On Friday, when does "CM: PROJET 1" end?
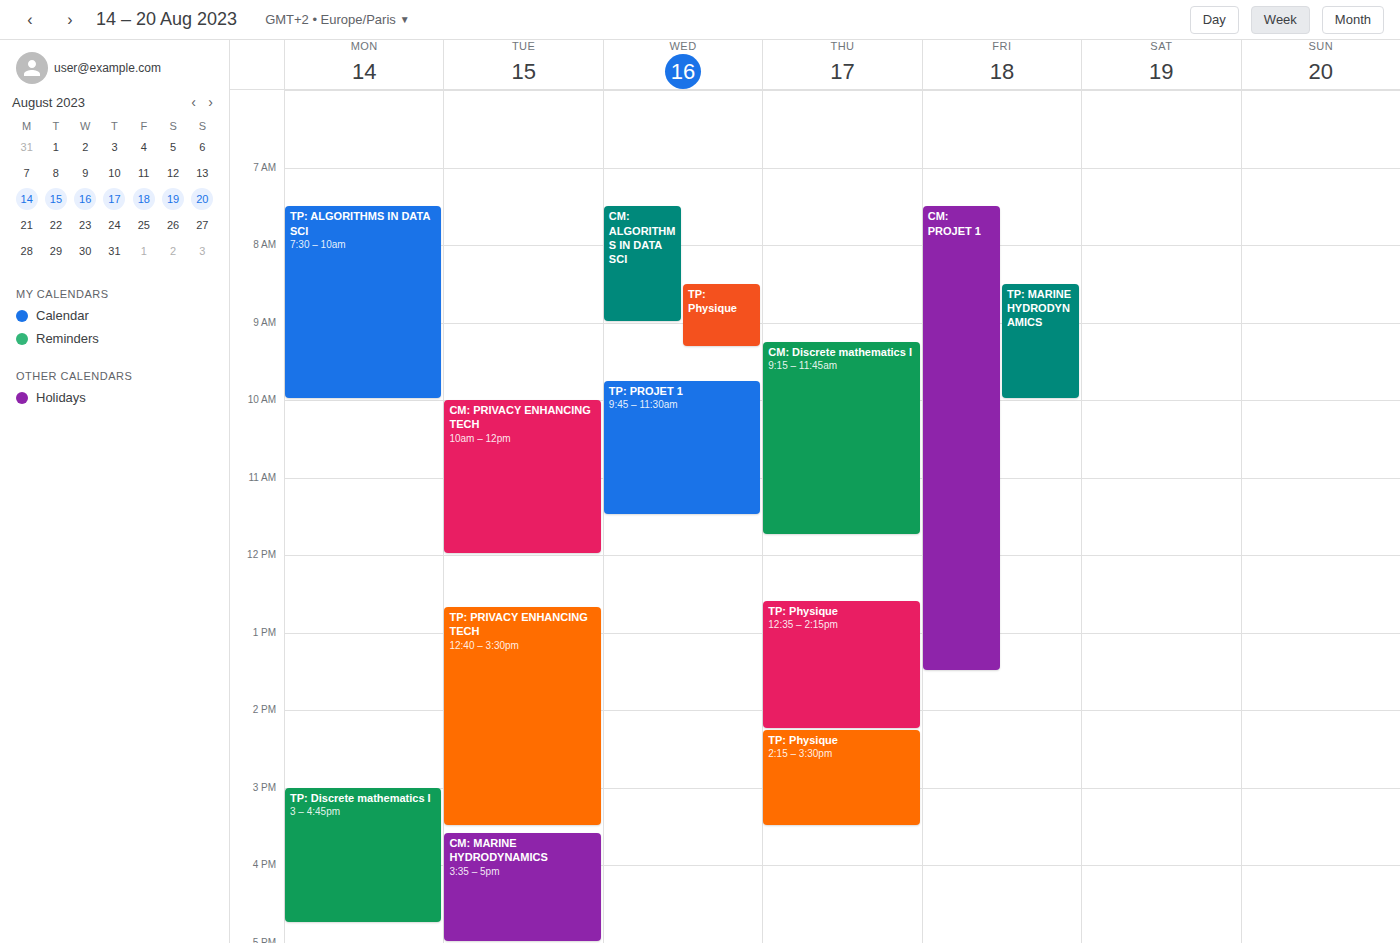
1:30 PM